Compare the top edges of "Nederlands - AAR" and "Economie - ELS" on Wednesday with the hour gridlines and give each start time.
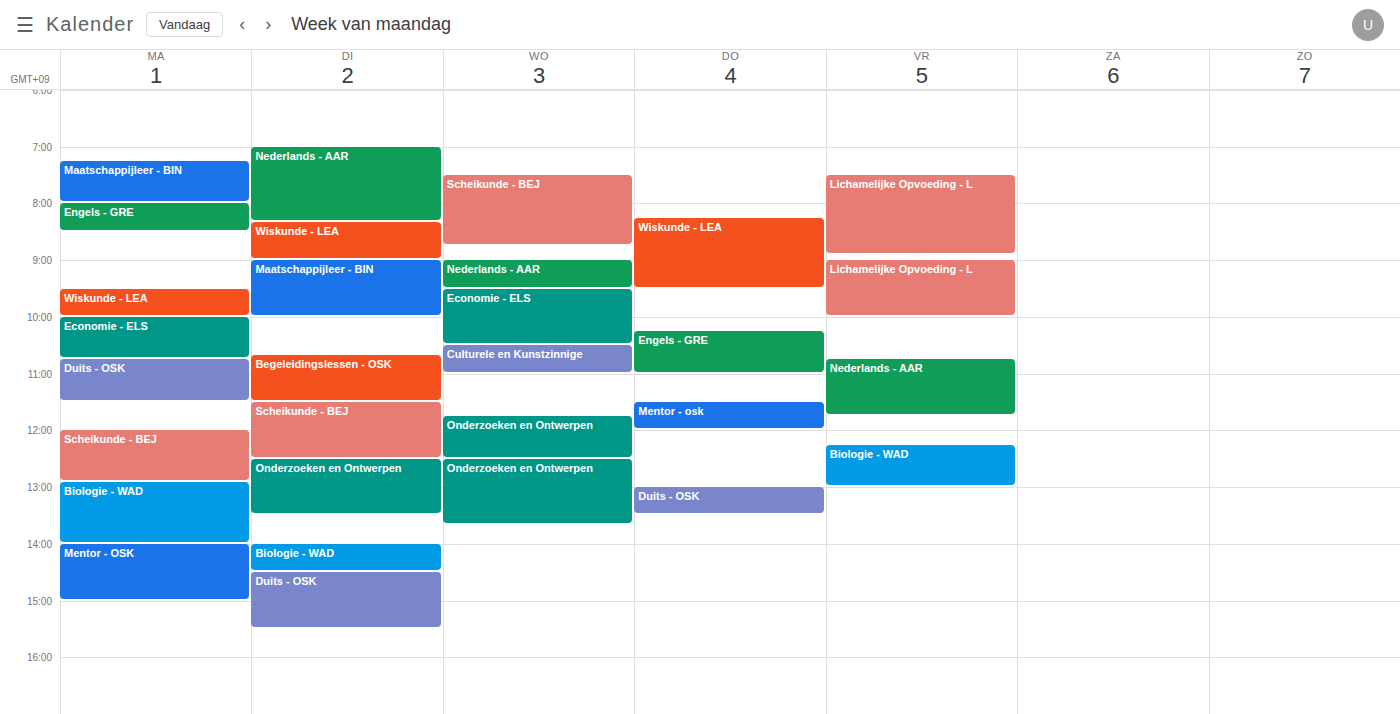
"Nederlands - AAR": 09:00, exactly on the 09:00 line. "Economie - ELS": 09:30, halfway between the 09:00 and 10:00 lines.